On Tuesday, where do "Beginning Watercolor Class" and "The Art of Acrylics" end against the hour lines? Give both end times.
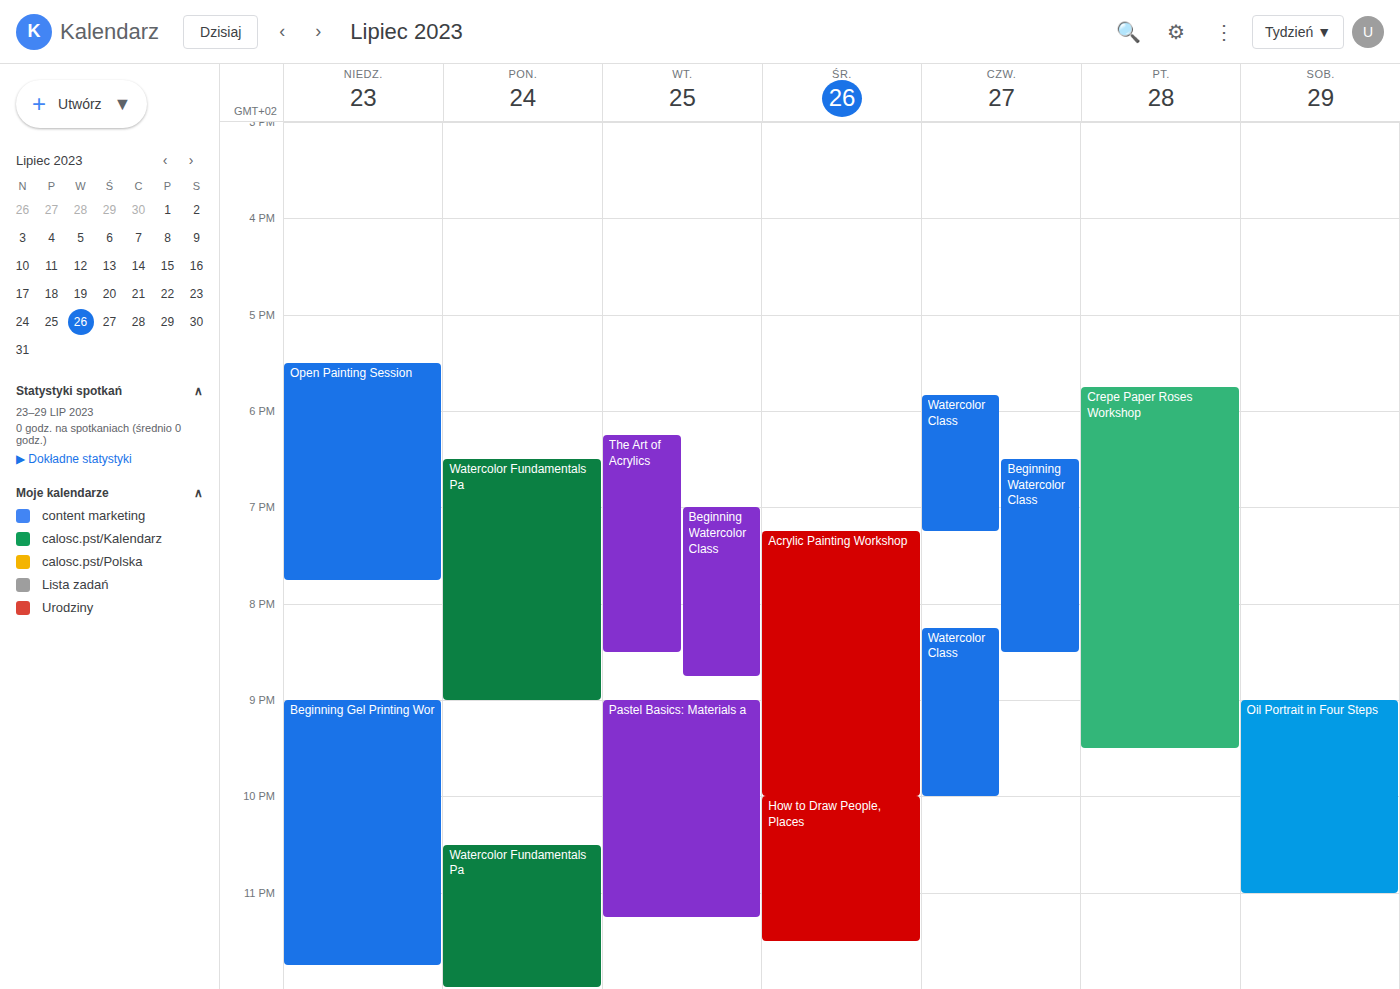
"Beginning Watercolor Class": 8:45 PM, neither: three quarters of the way from the 8 PM line to the 9 PM line. "The Art of Acrylics": 8:30 PM, halfway between the 8 PM and 9 PM lines.